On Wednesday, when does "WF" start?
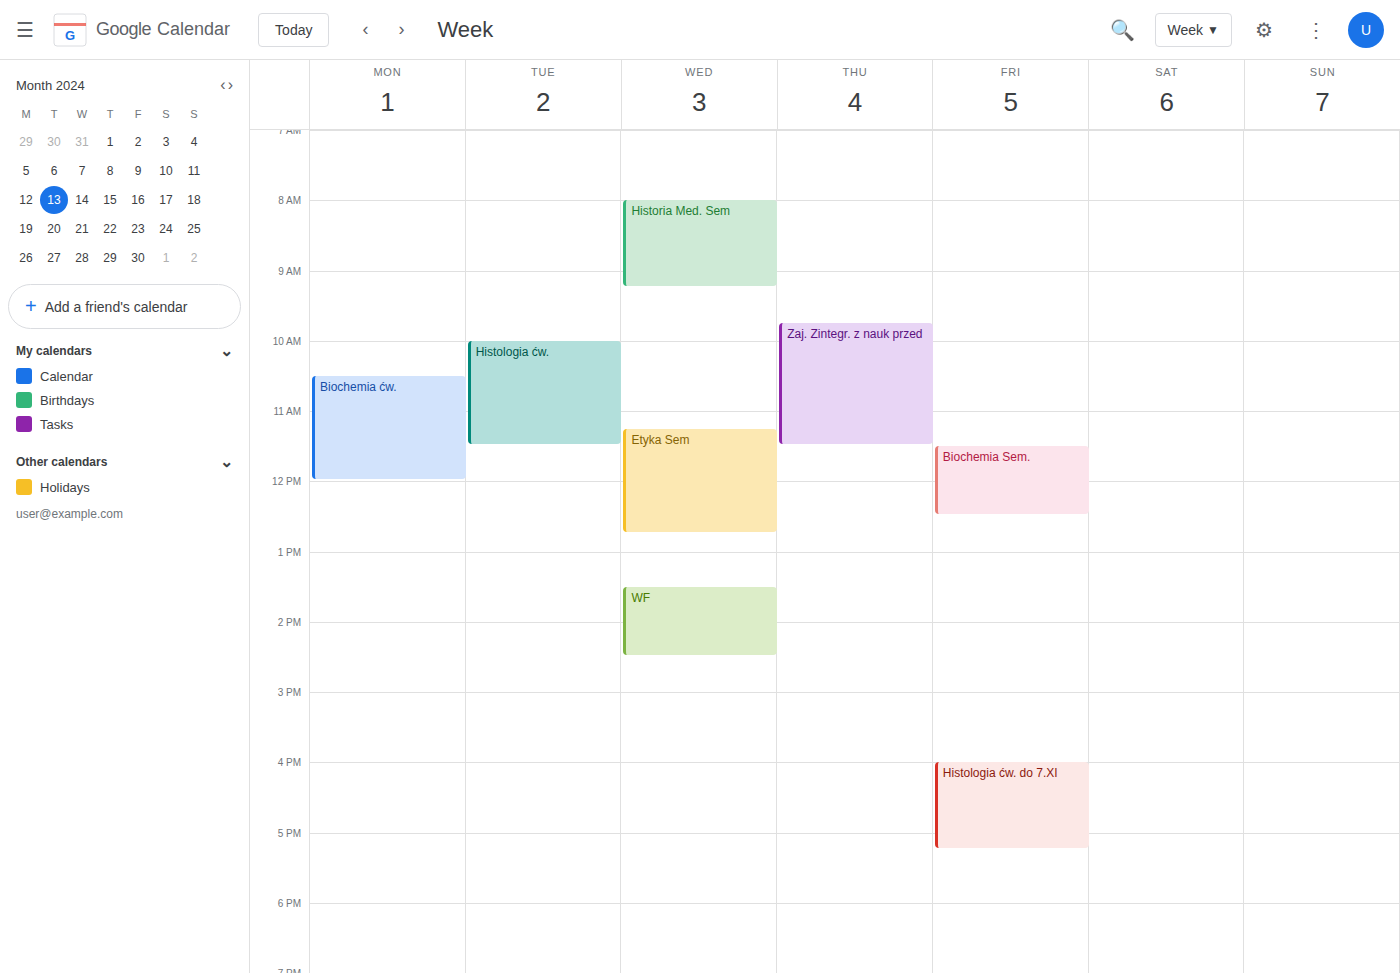
1:30 PM